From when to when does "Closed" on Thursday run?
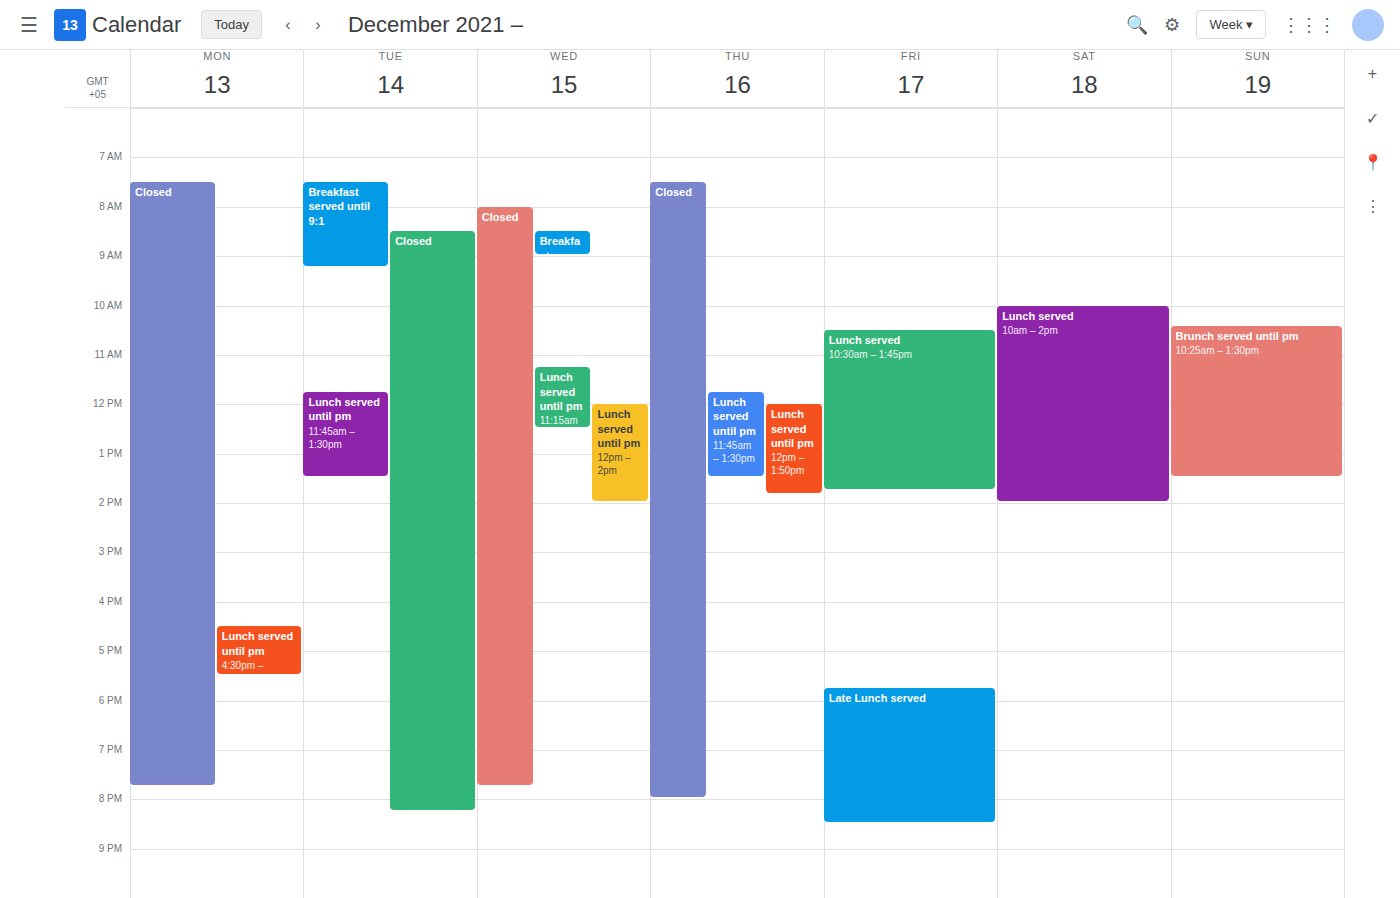
7:30 AM to 8:00 PM